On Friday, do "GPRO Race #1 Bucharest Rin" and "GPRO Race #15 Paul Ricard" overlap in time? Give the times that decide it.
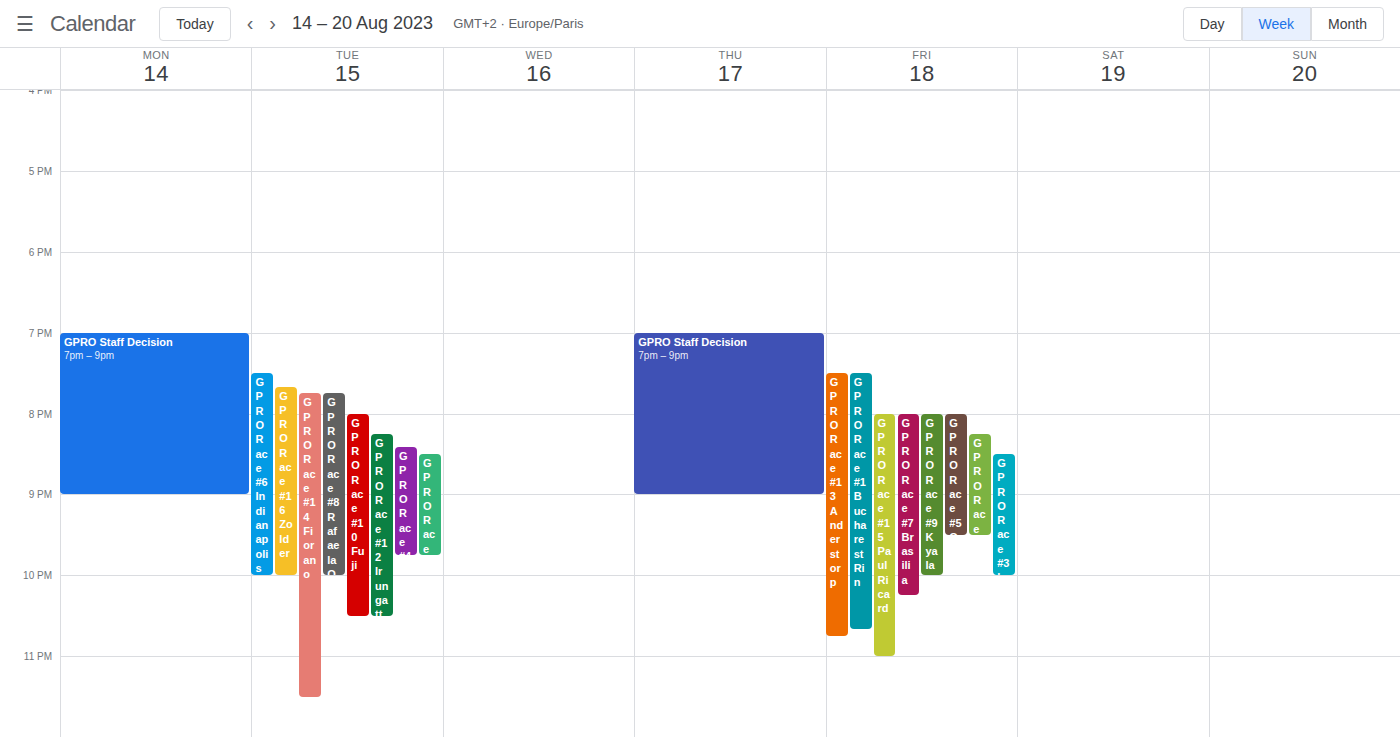
"GPRO Race #15 Paul Ricard" starts at 8:00 PM, before "GPRO Race #1 Bucharest Rin" ends at 10:40 PM -- they overlap.